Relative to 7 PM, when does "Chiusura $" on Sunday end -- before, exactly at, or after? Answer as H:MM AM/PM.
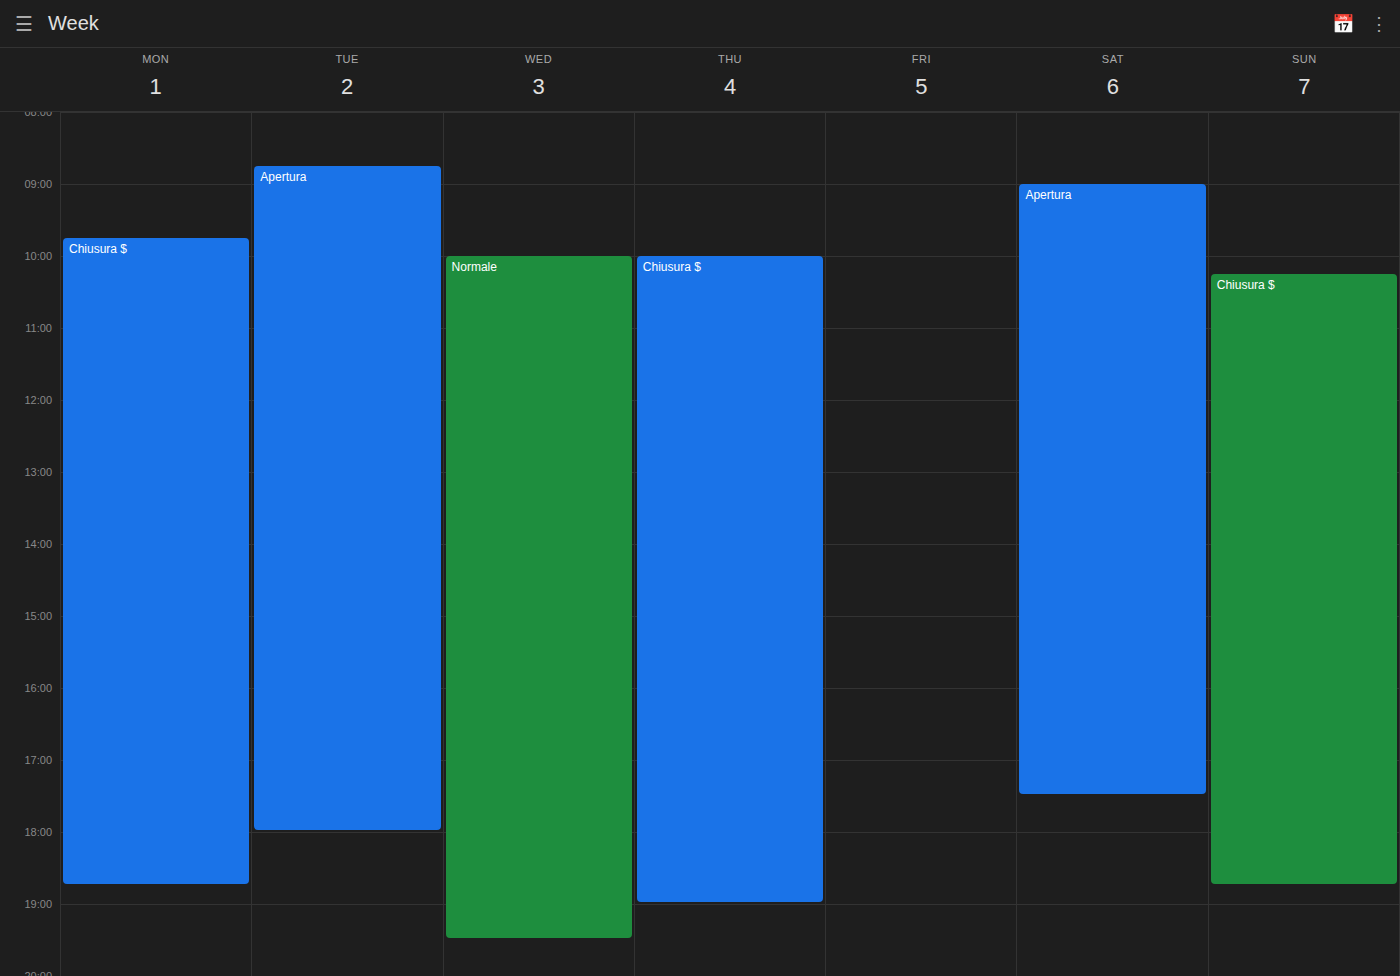
6:45 PM -- before 7 PM, 15 minutes above the 7 PM line.